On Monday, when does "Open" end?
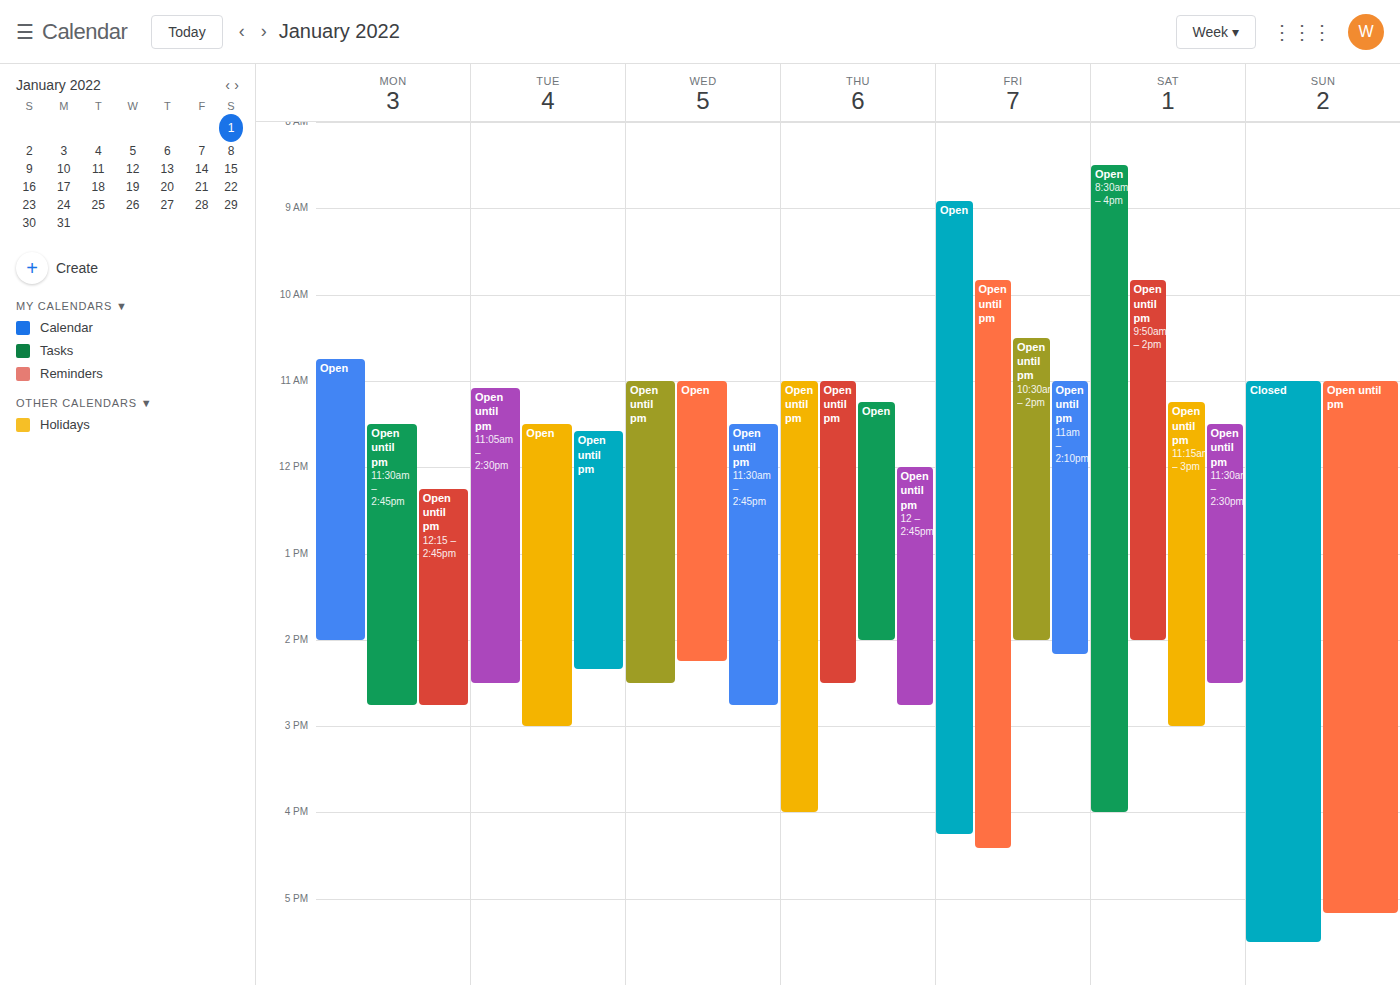
2:00 PM